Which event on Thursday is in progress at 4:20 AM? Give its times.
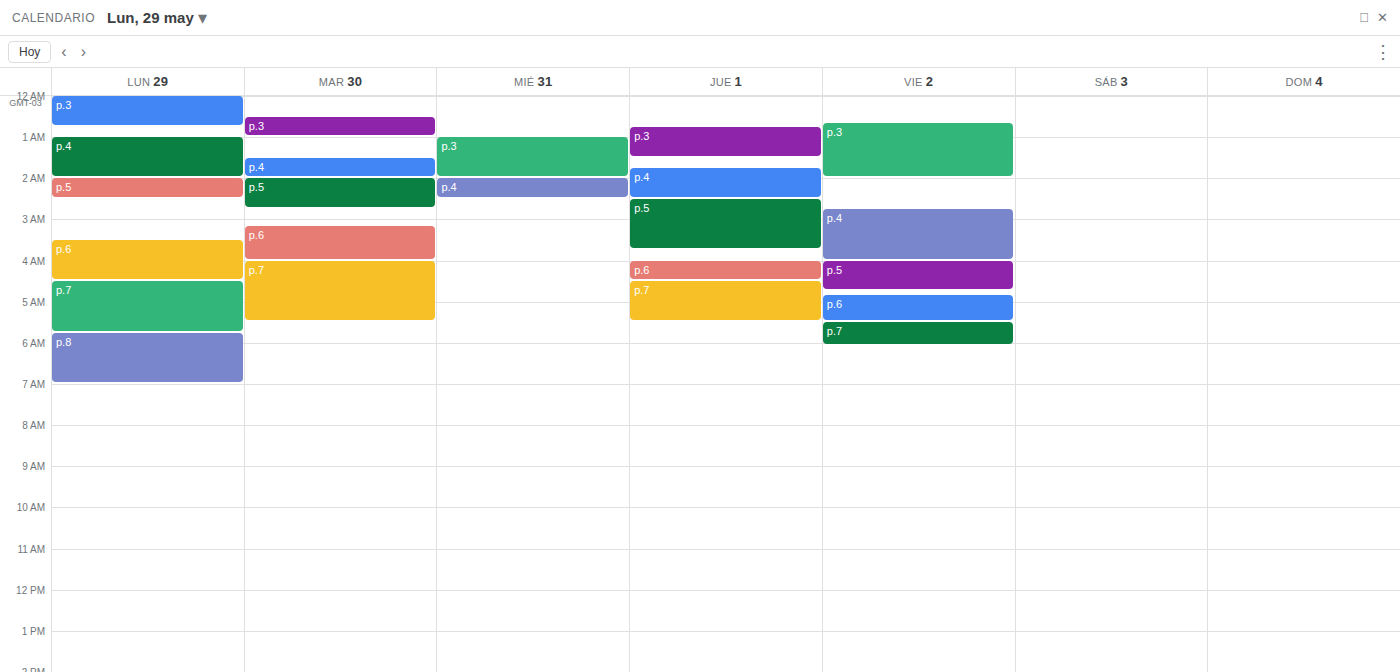
"p.6", 4:00 AM to 4:30 AM